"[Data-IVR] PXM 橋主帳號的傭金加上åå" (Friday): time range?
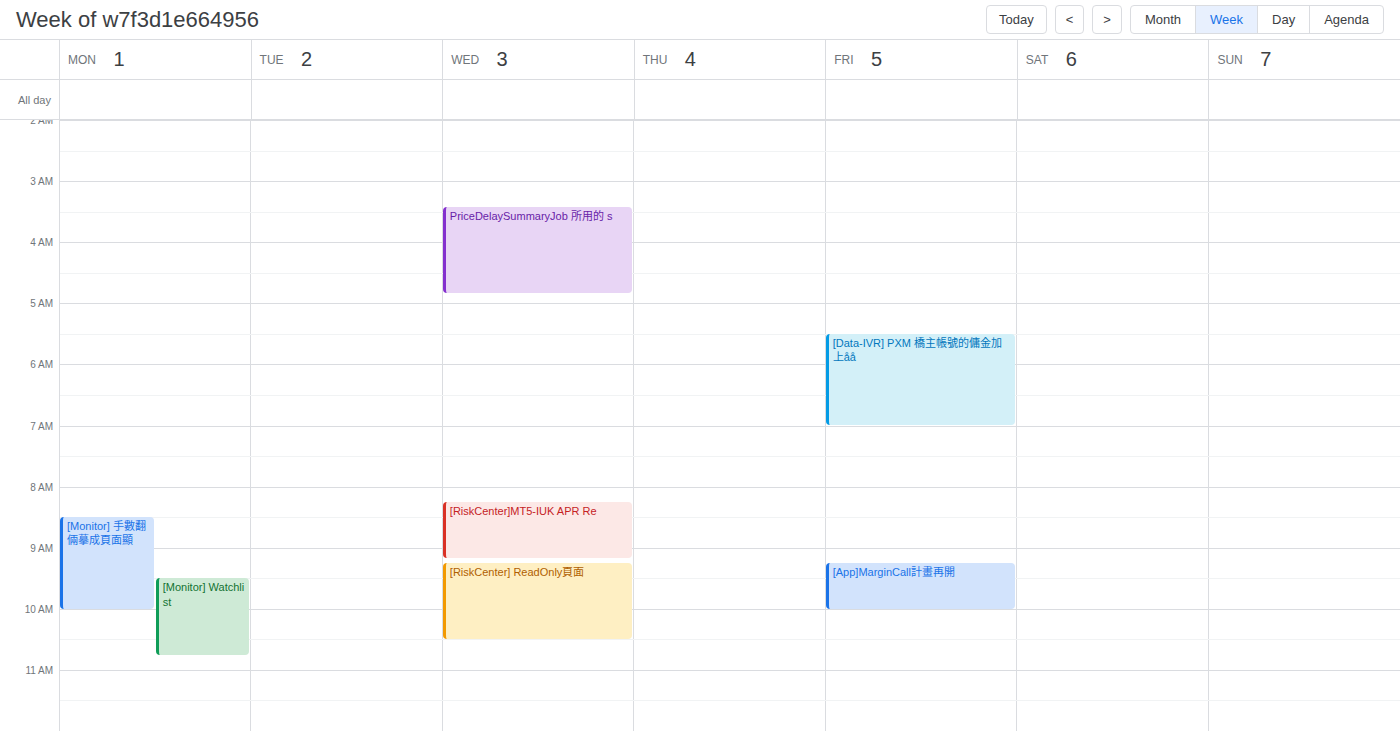
5:30 AM to 7:00 AM